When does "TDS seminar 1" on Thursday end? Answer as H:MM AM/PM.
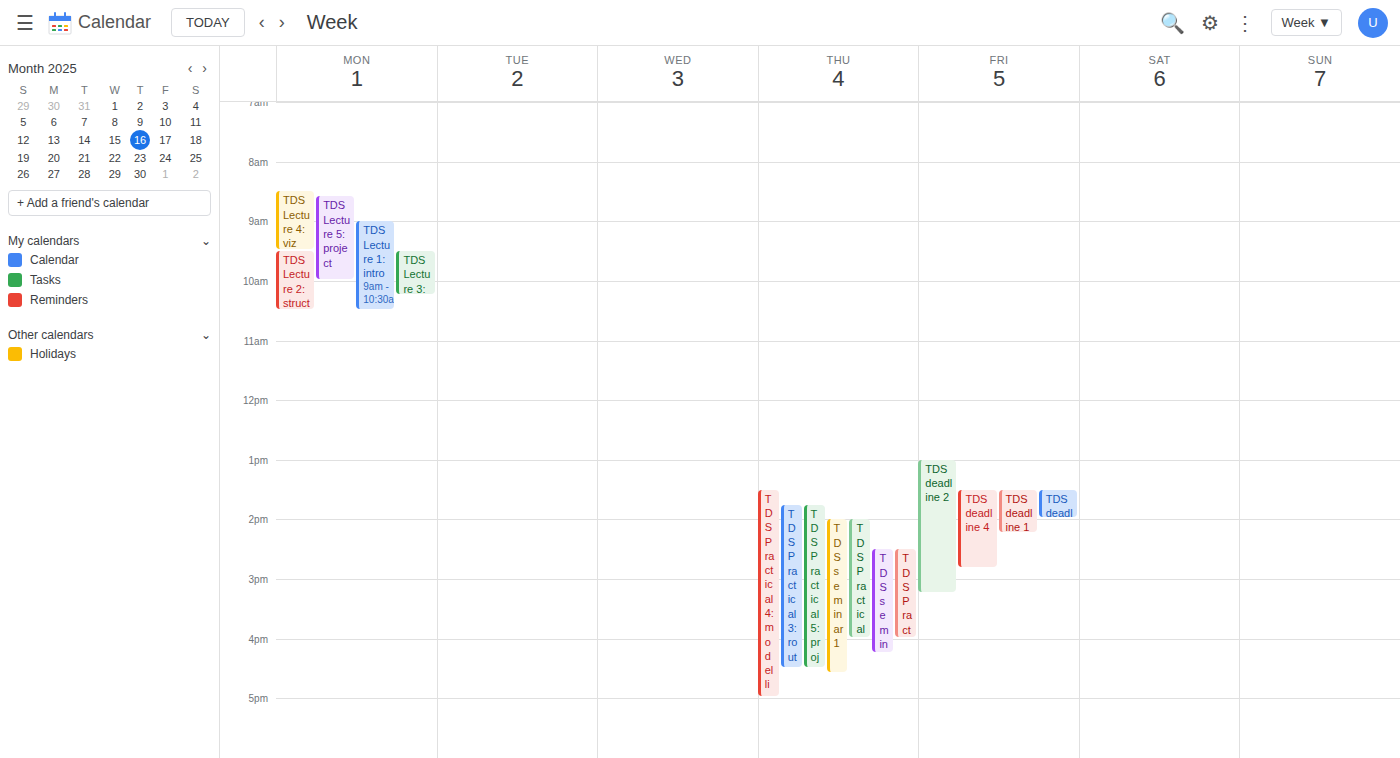
4:35 PM